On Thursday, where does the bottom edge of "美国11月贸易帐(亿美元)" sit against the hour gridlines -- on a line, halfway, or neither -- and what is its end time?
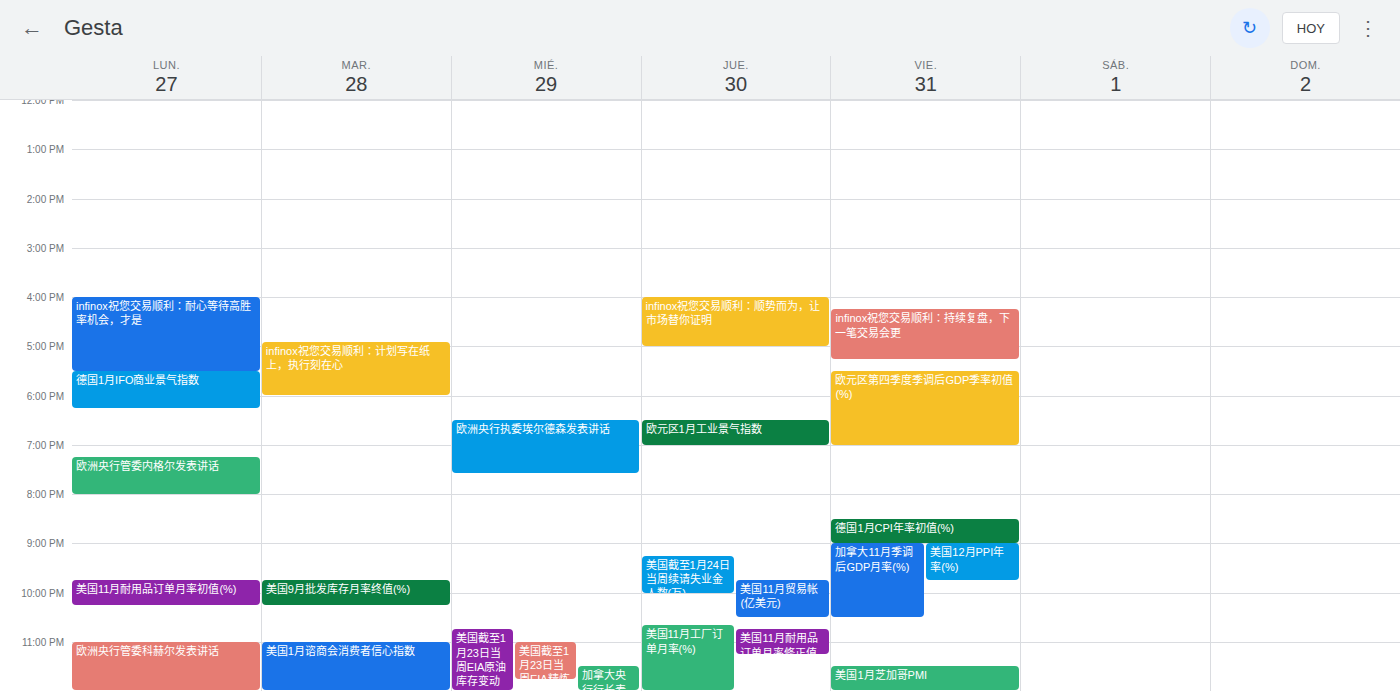
10:30 PM -- halfway between the 10 PM and 11 PM lines.